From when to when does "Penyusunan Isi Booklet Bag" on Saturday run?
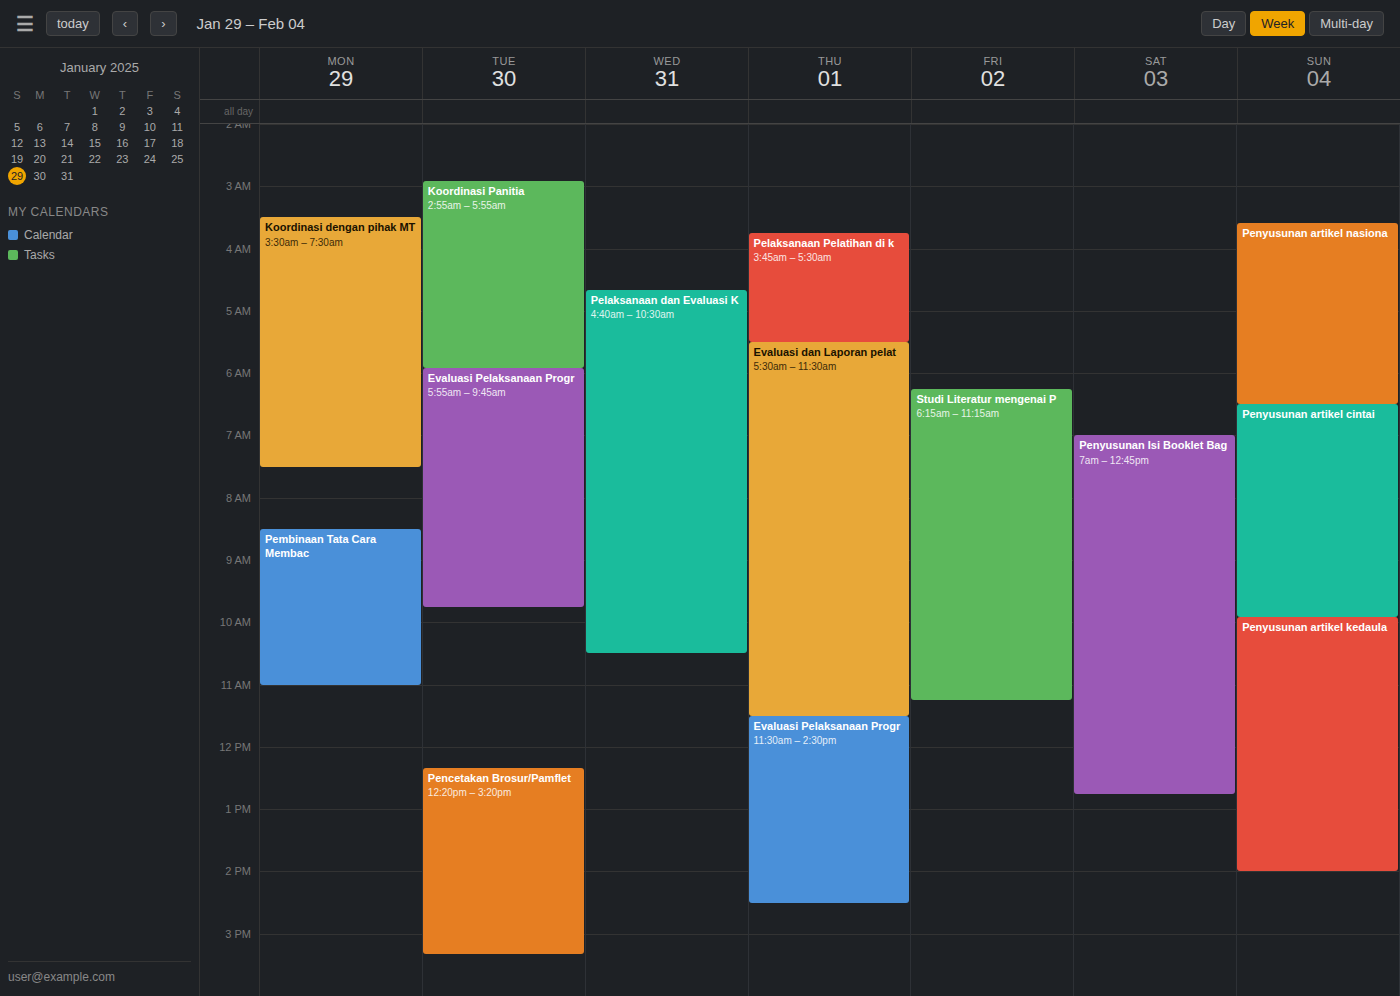
07:00 to 12:45